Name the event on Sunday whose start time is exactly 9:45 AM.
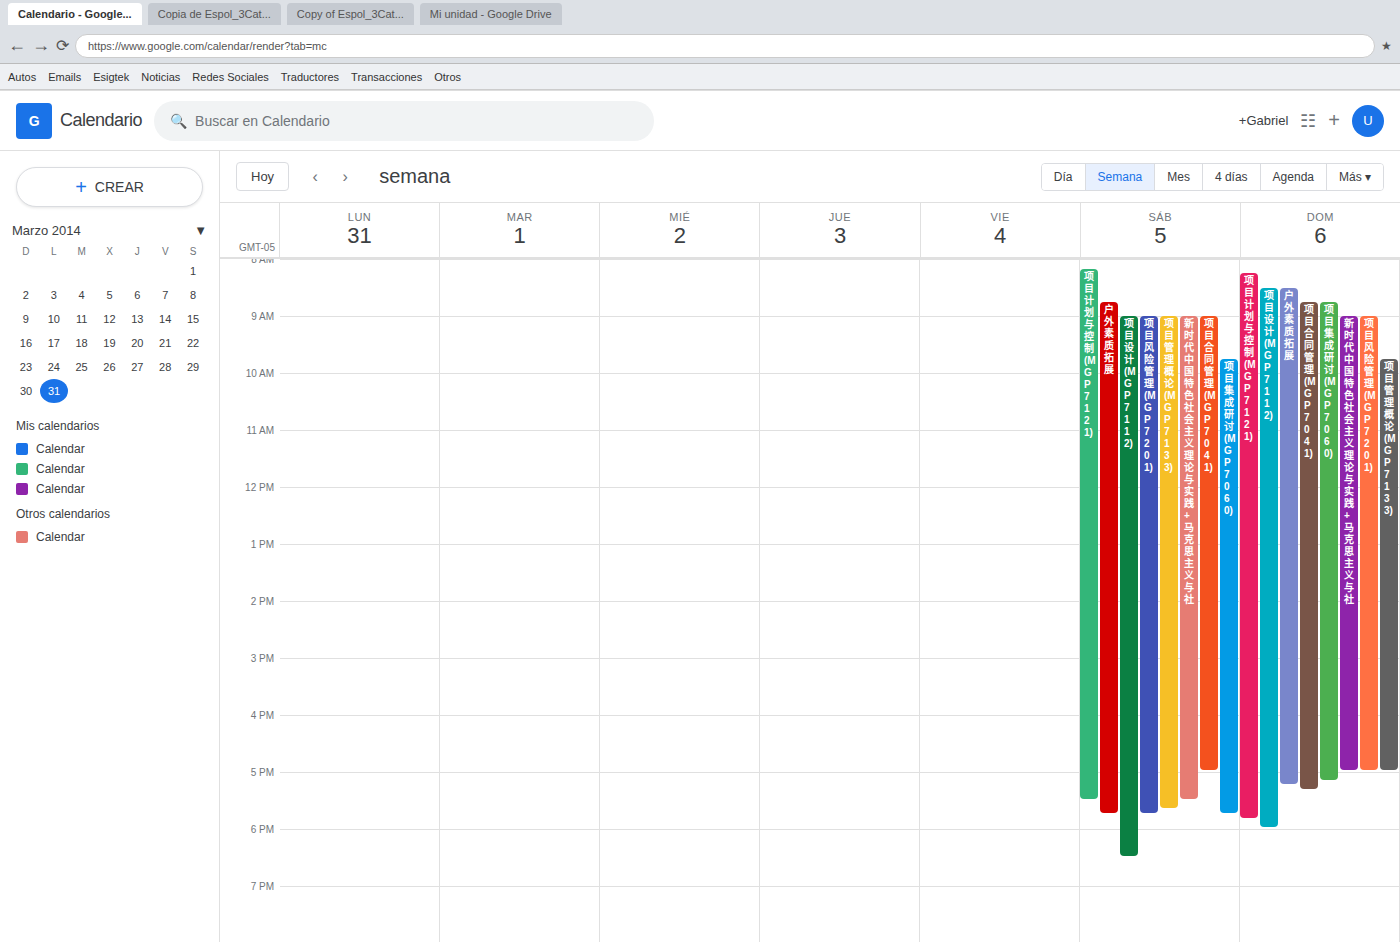
"项目管理概论 (MGP7133)"